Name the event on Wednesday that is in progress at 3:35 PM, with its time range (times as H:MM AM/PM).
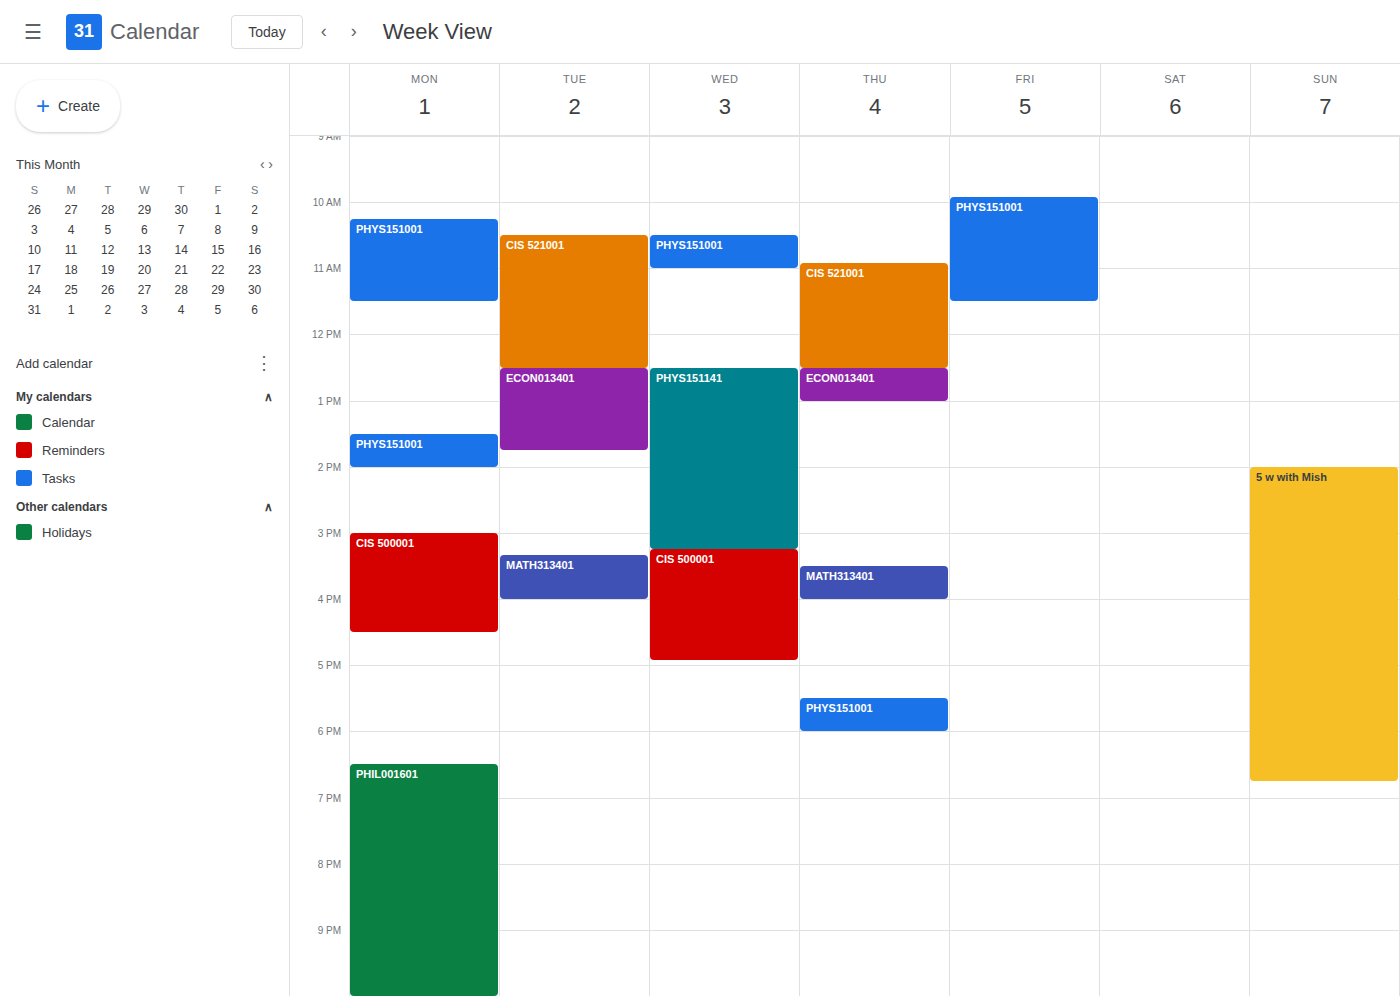
"CIS 500001", 3:15 PM to 4:55 PM